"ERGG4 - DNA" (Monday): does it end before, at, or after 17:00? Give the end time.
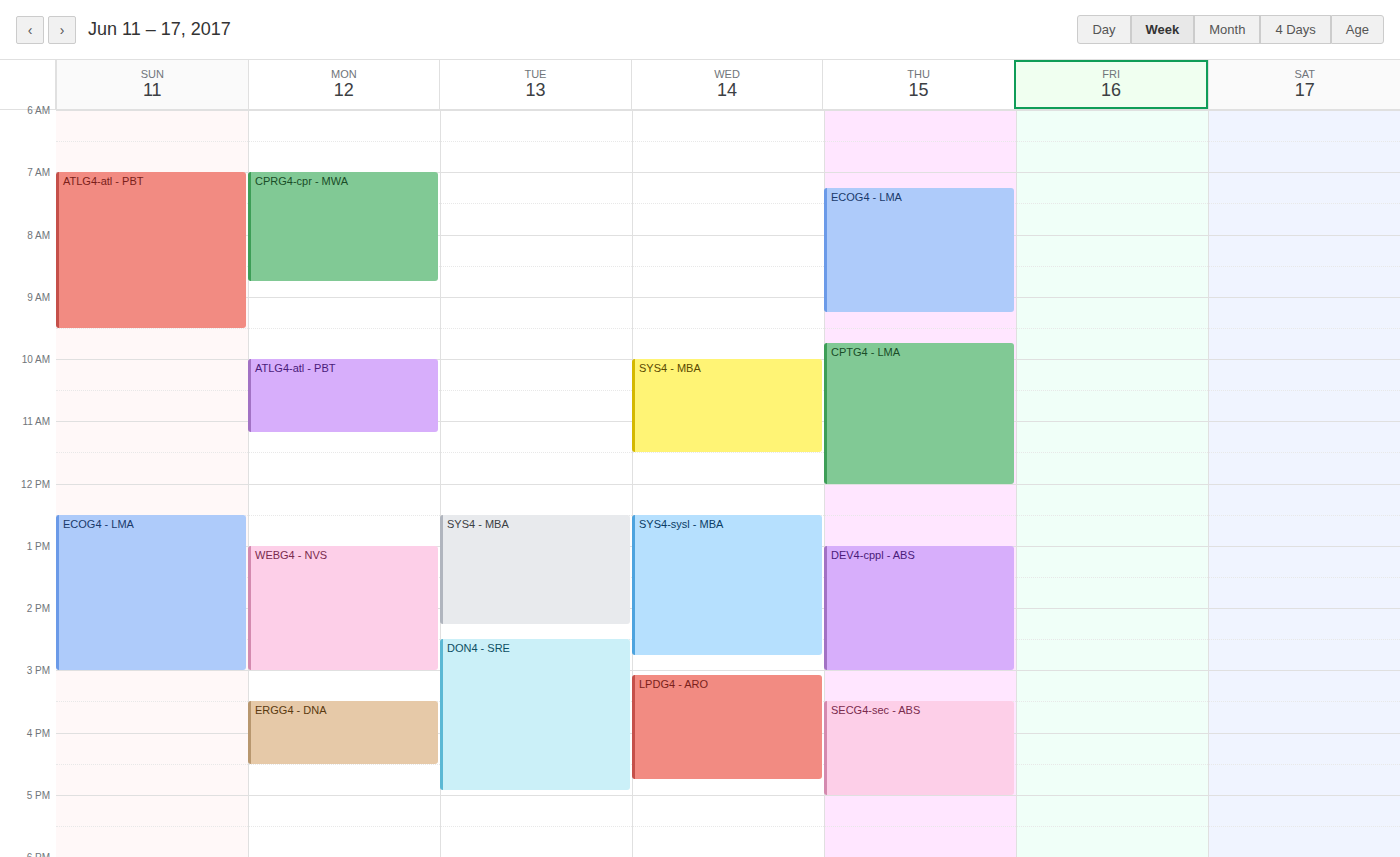
16:30 -- before 17:00, 30 minutes above the 17:00 line.